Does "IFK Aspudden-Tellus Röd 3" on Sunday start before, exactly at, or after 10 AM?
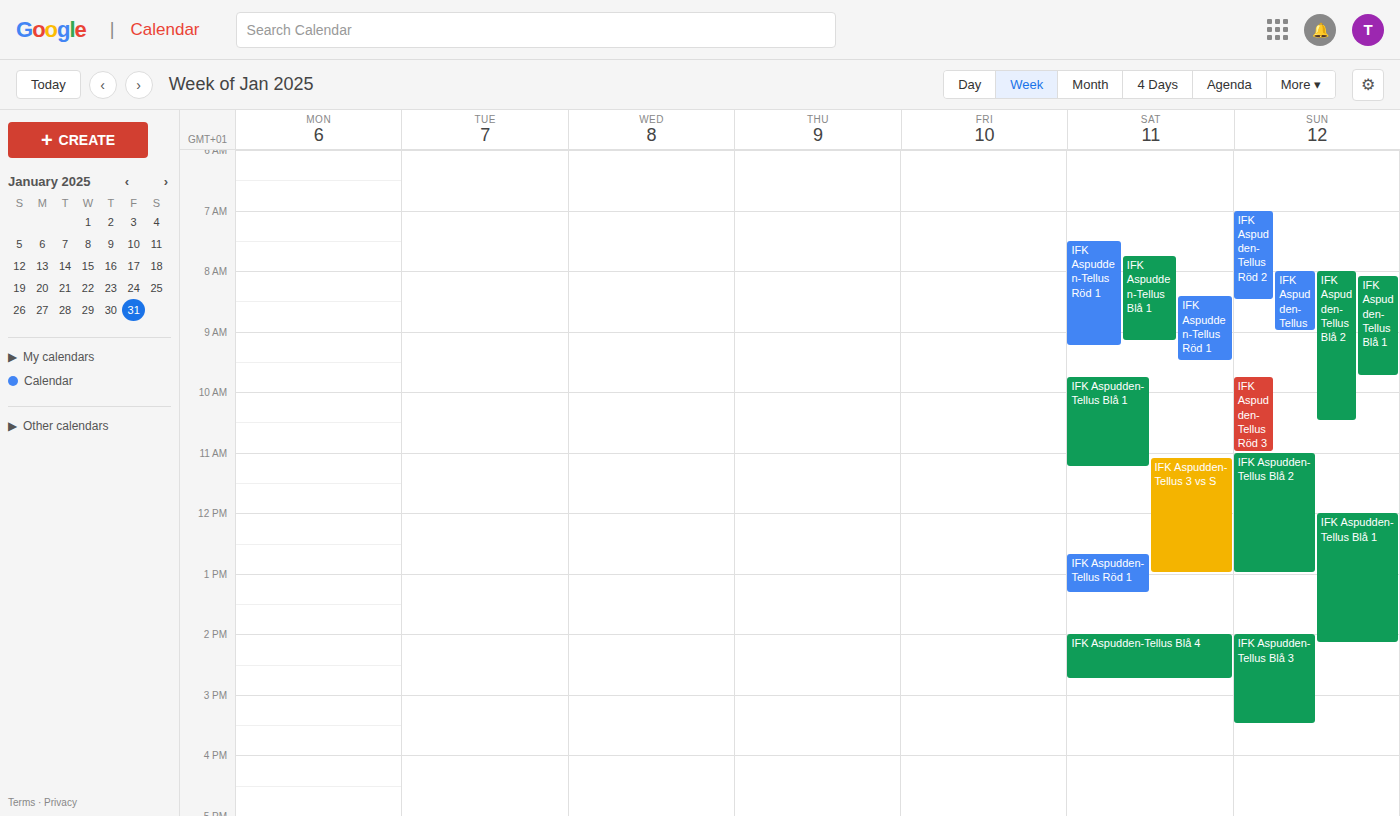
9:45 AM -- before 10 AM, 15 minutes above the 10 AM line.